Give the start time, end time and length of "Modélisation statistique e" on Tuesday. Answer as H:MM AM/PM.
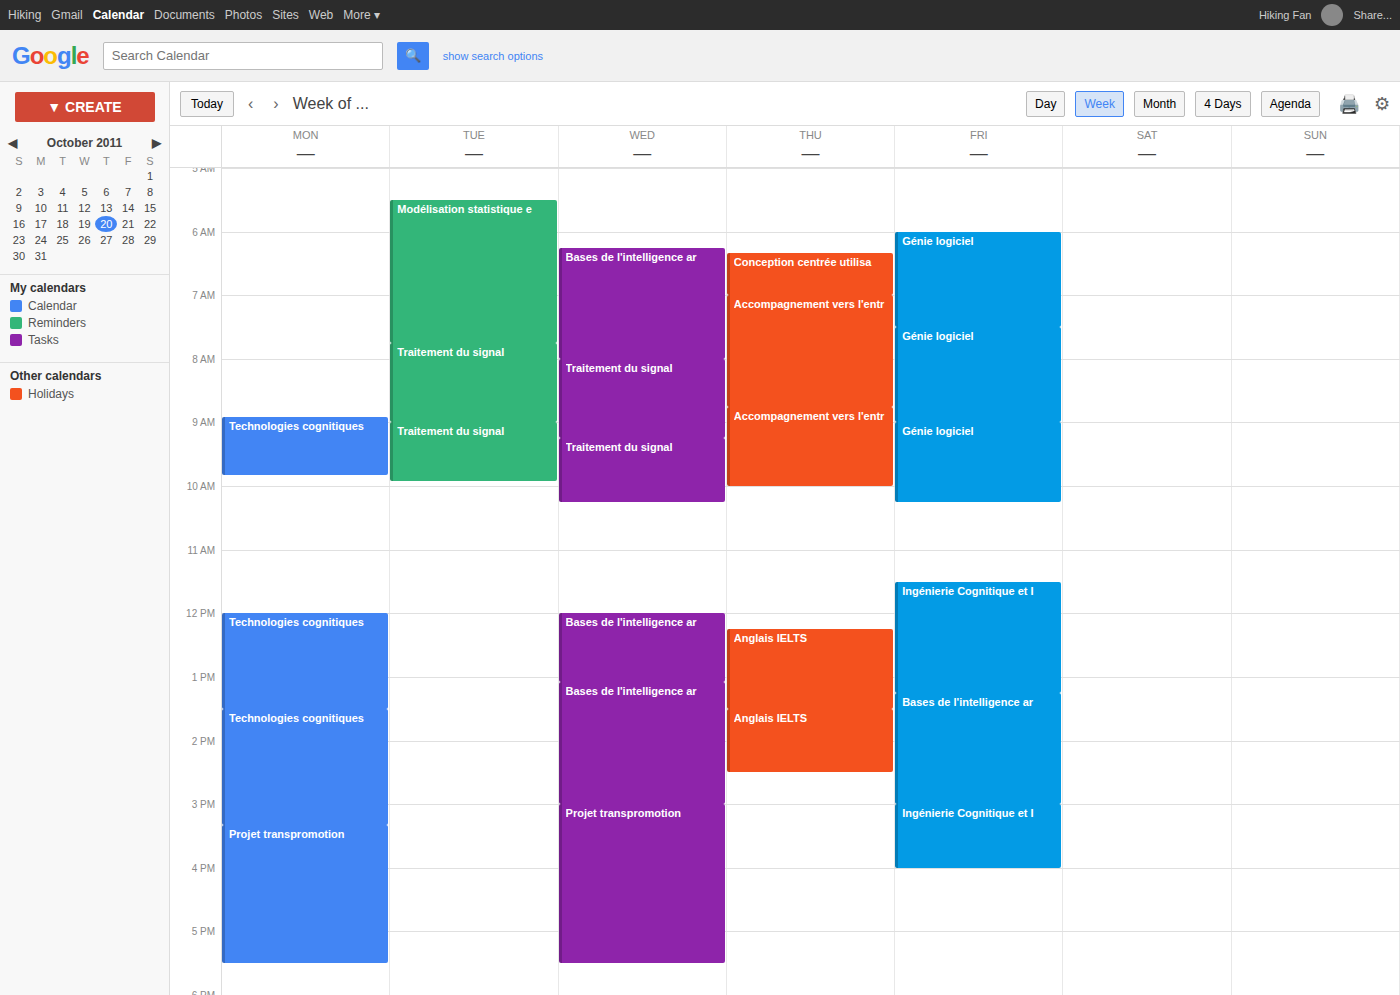
5:30 AM to 7:45 AM, 2 hours 15 minutes